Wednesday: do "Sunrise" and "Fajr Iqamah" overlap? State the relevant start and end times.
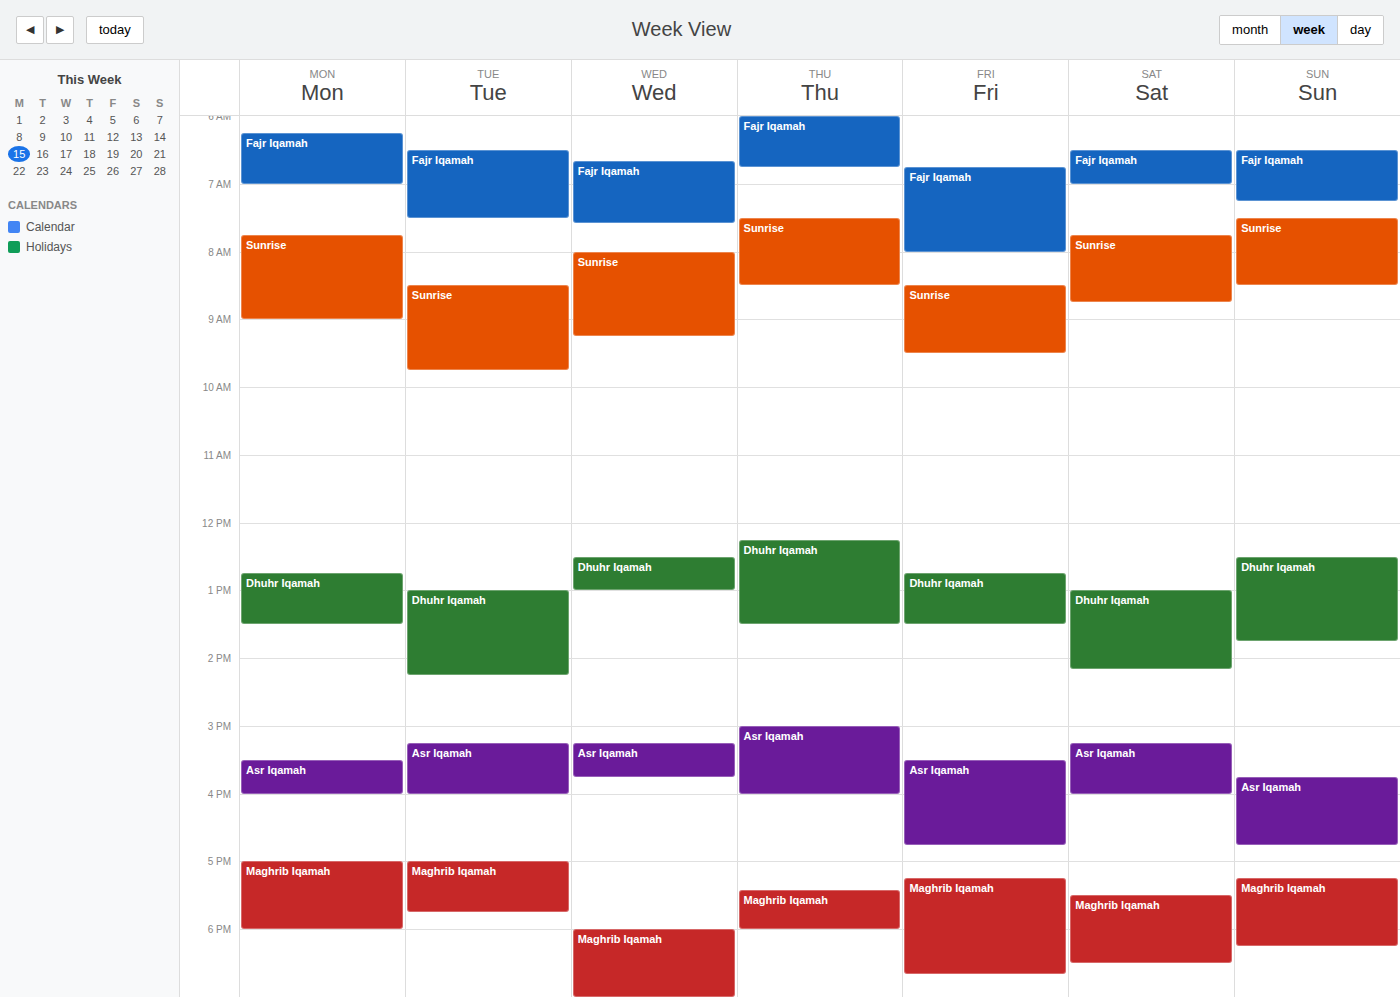
"Fajr Iqamah" ends at 7:35 AM and "Sunrise" starts at 8:00 AM -- no overlap.